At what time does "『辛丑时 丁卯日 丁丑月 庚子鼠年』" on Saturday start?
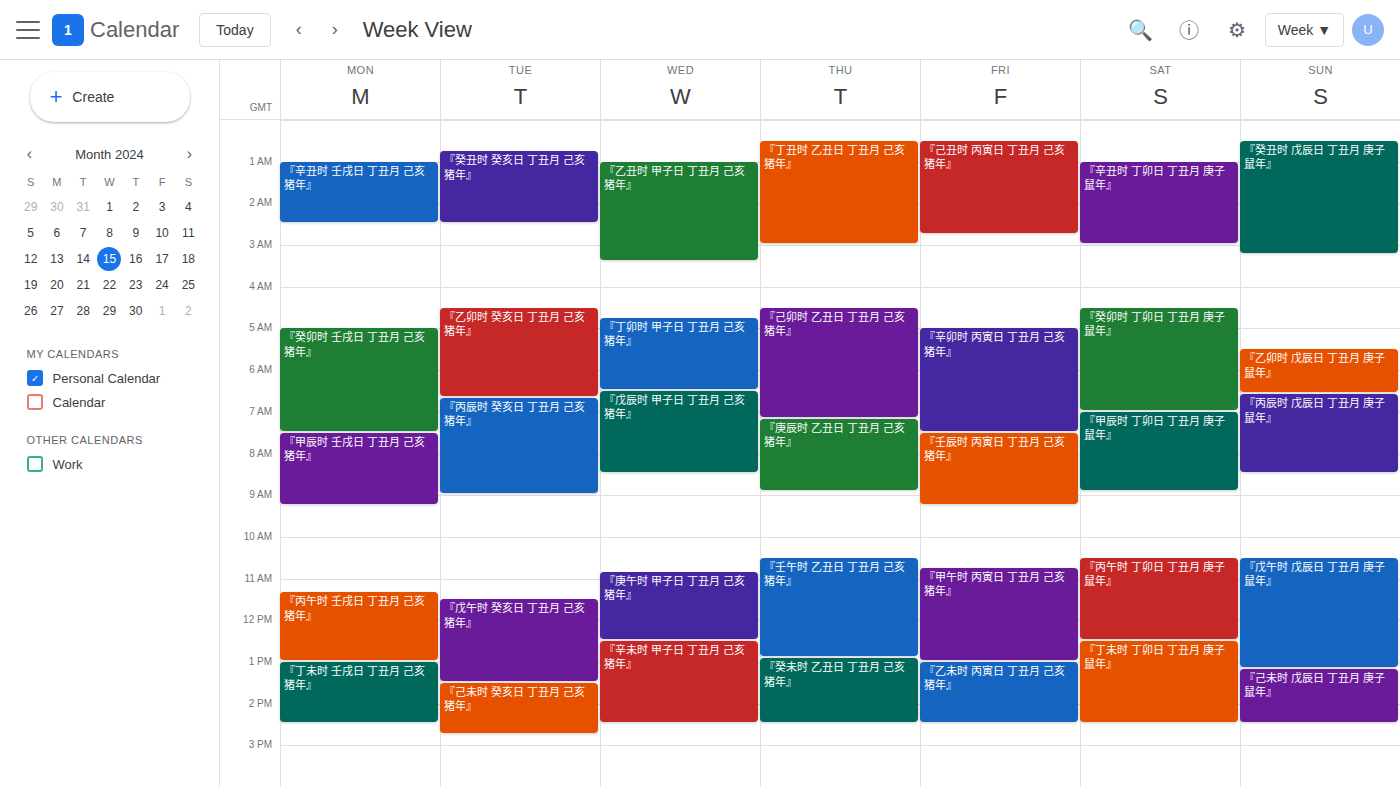
1:00 AM